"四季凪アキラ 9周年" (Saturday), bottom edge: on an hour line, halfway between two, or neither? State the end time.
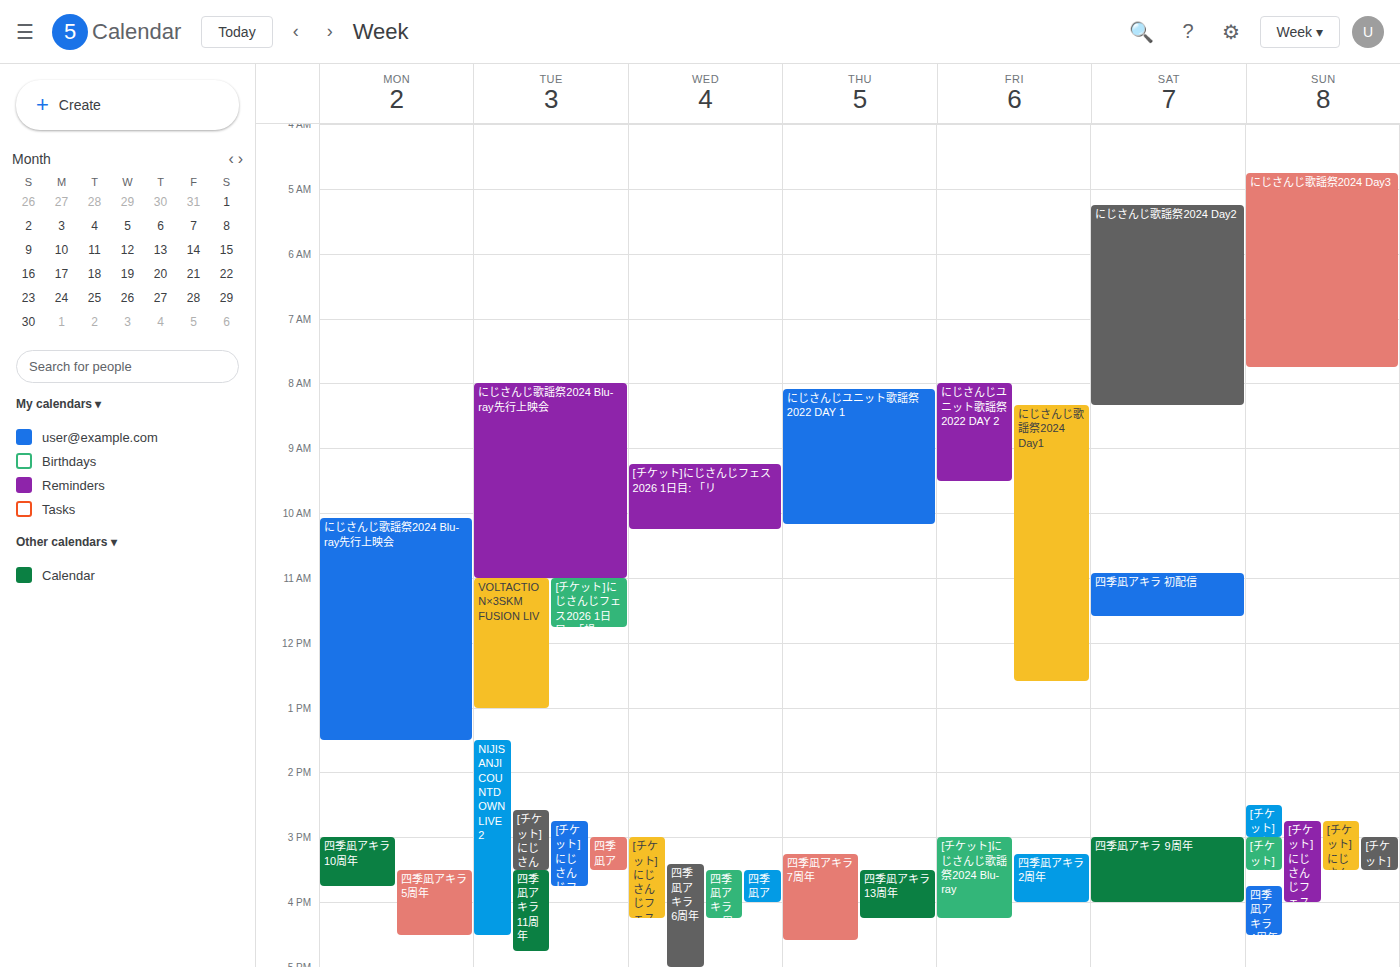
4:00 PM -- exactly on the 4 PM line.